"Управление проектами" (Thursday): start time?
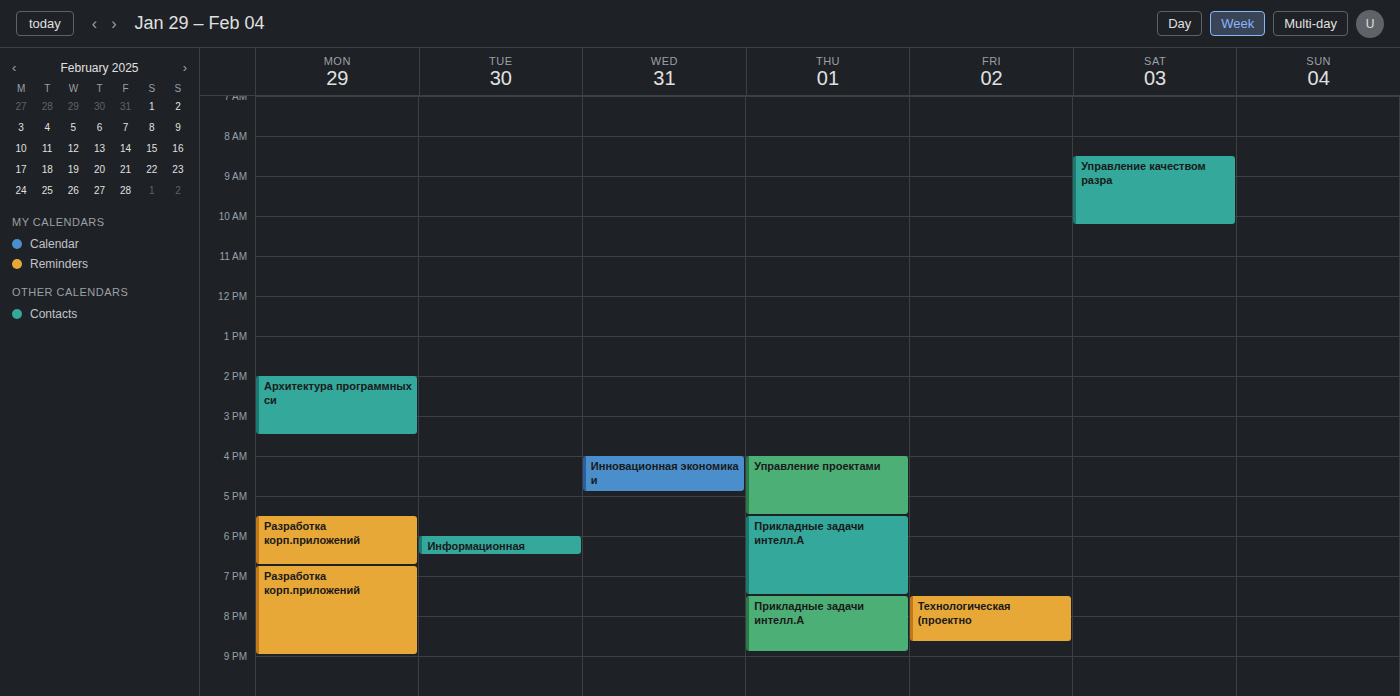
4:00 PM